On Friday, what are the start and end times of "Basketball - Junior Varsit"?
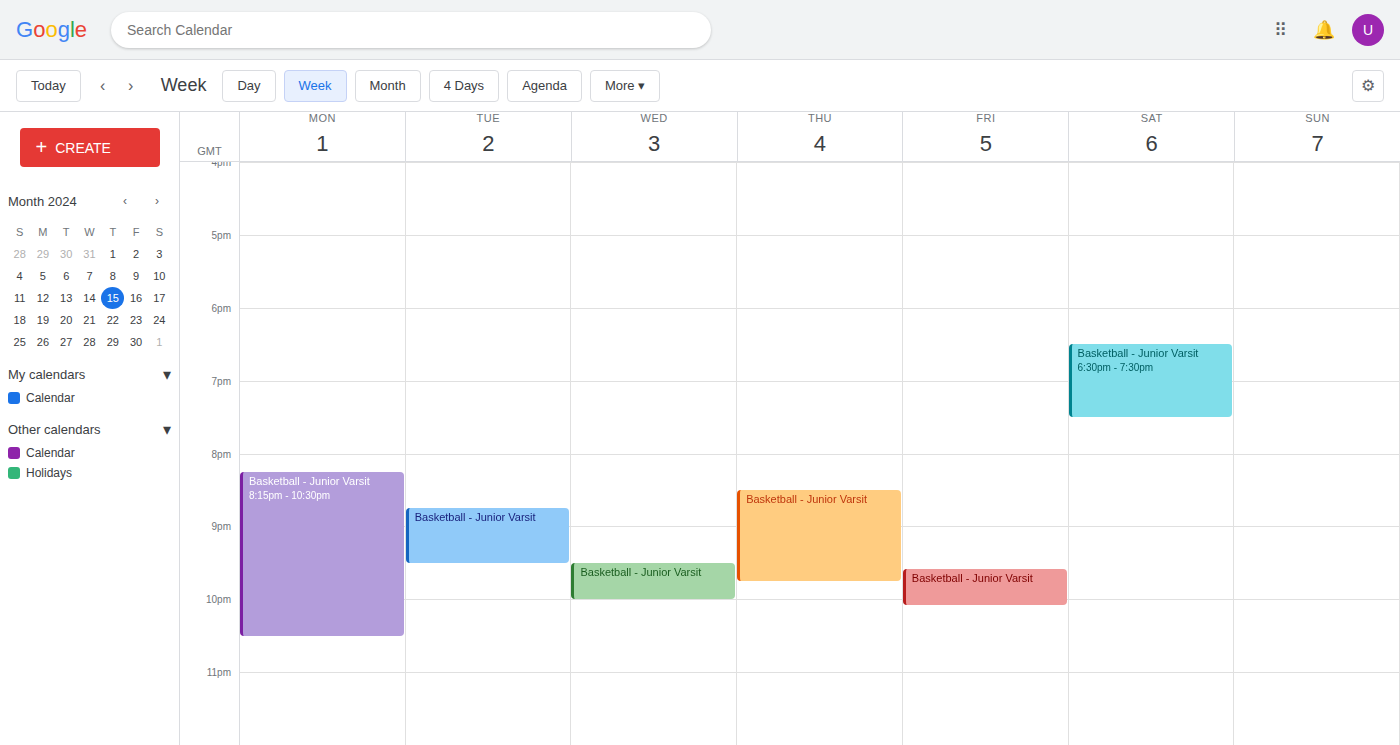
9:35 PM to 10:05 PM